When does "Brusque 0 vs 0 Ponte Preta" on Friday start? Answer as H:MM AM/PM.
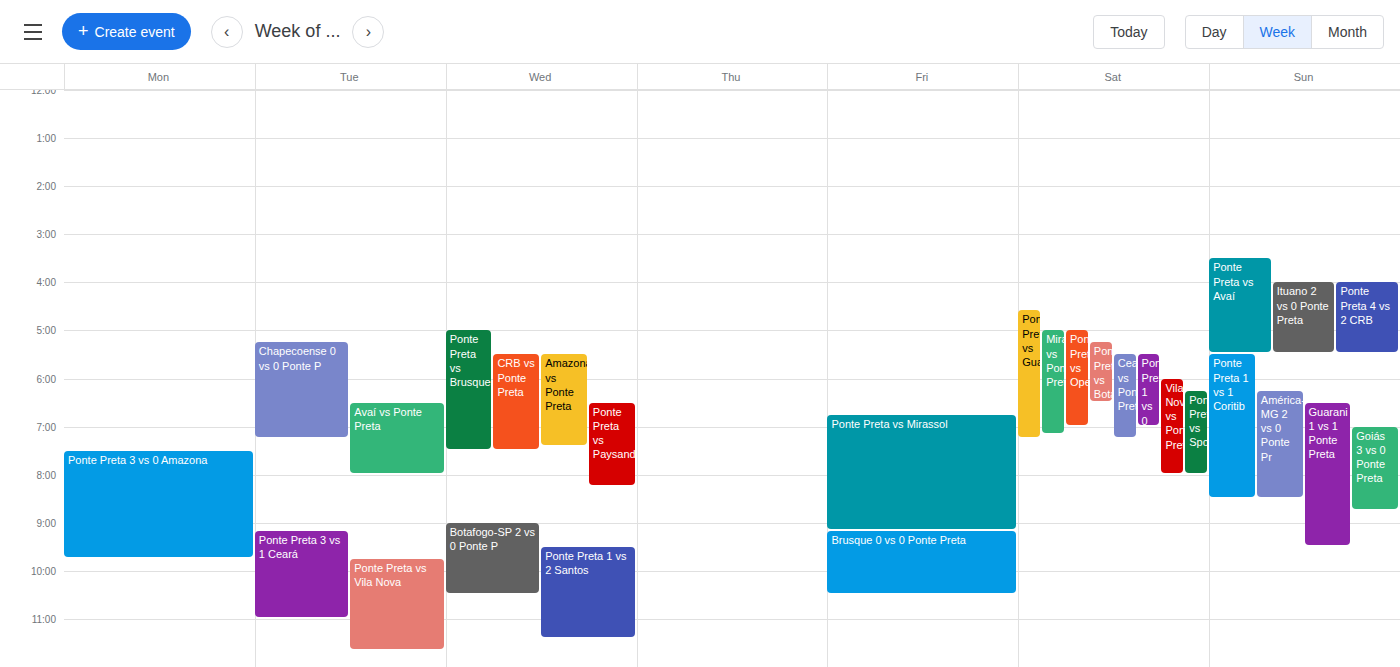
9:10 PM